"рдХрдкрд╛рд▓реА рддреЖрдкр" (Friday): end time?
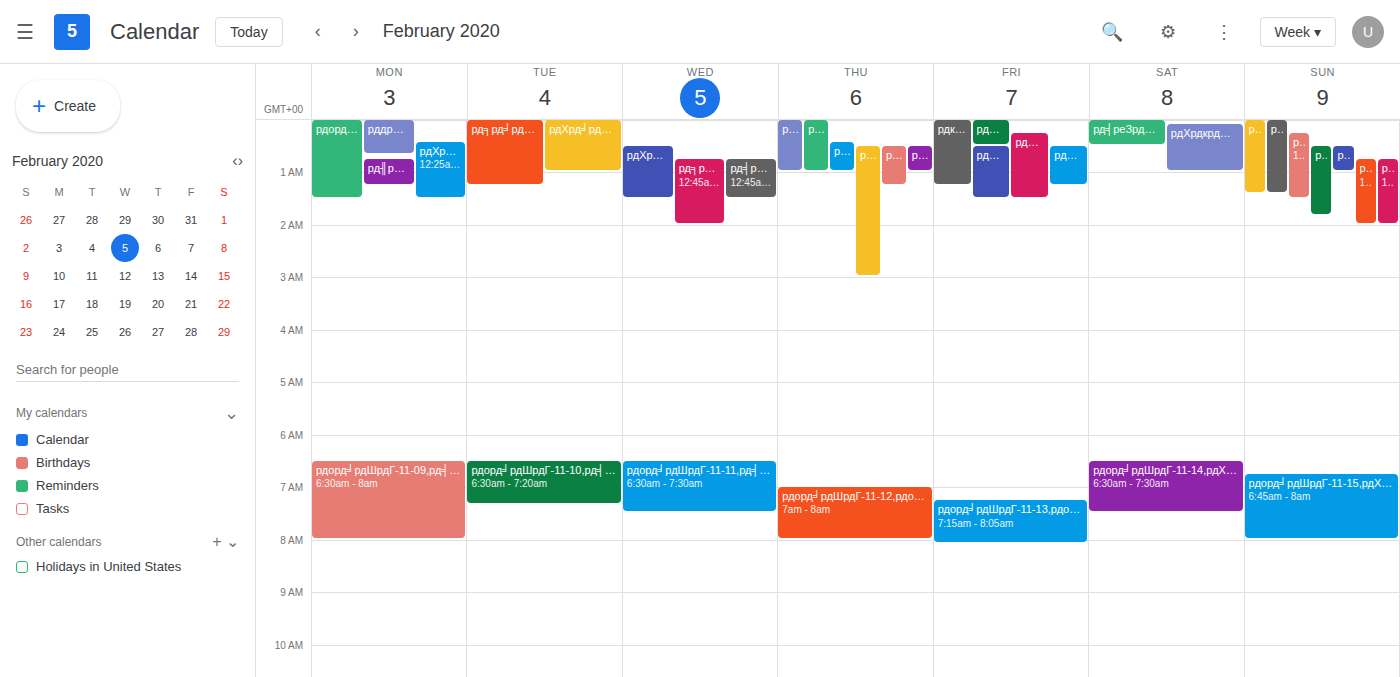
12:30 AM